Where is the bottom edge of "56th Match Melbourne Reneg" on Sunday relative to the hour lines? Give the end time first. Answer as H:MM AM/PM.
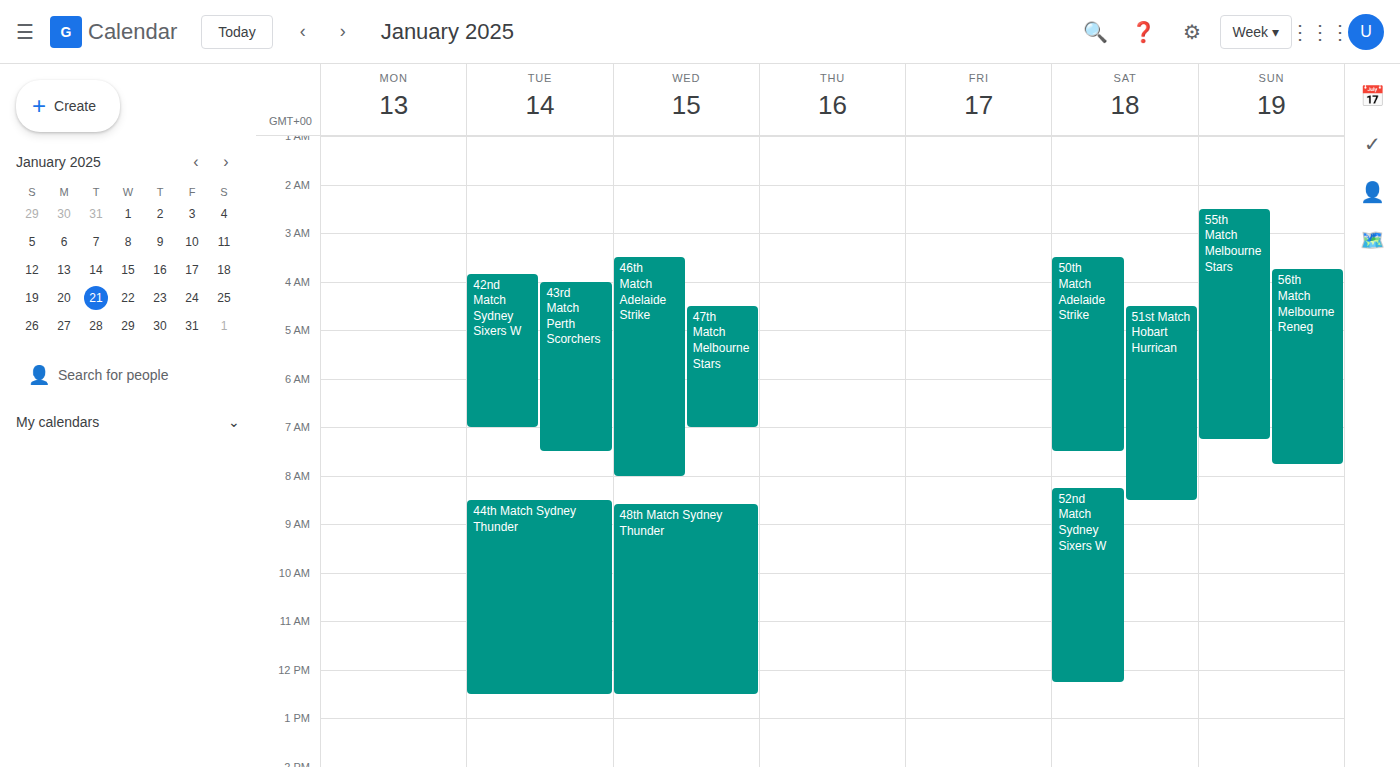
7:45 AM -- neither: three quarters of the way from the 7 AM line to the 8 AM line.